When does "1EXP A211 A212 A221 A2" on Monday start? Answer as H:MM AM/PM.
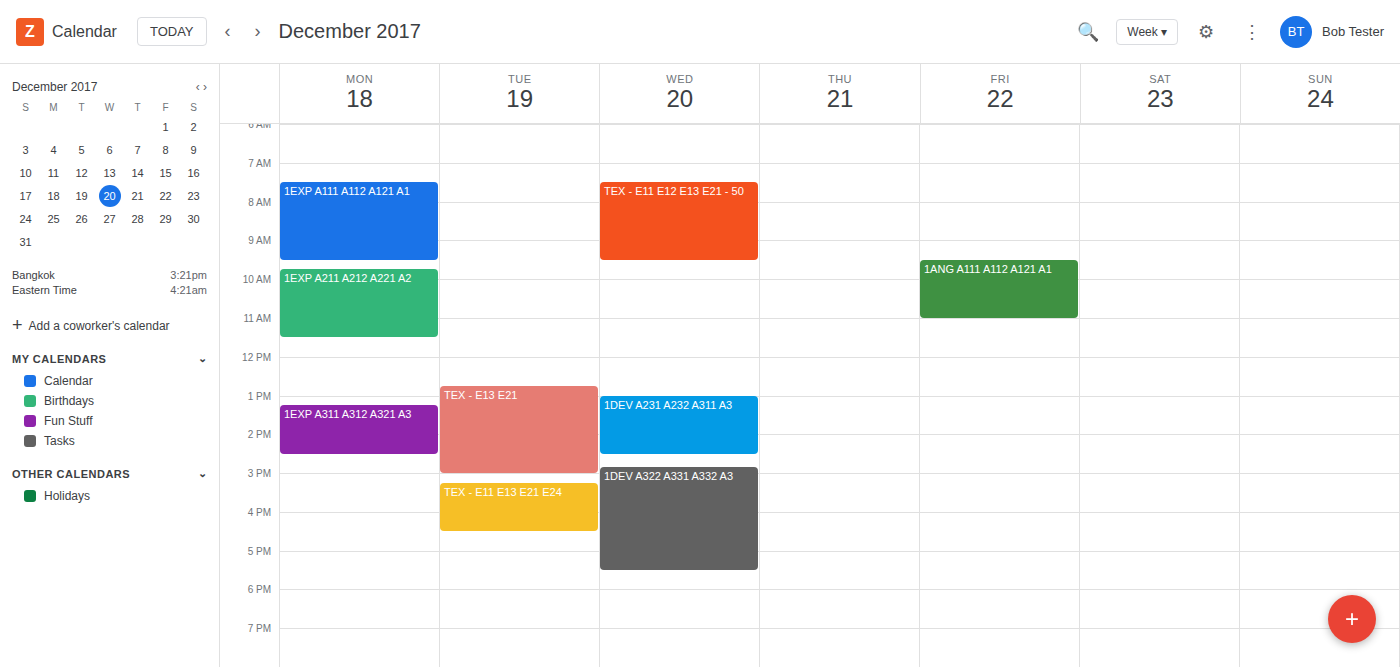
9:45 AM